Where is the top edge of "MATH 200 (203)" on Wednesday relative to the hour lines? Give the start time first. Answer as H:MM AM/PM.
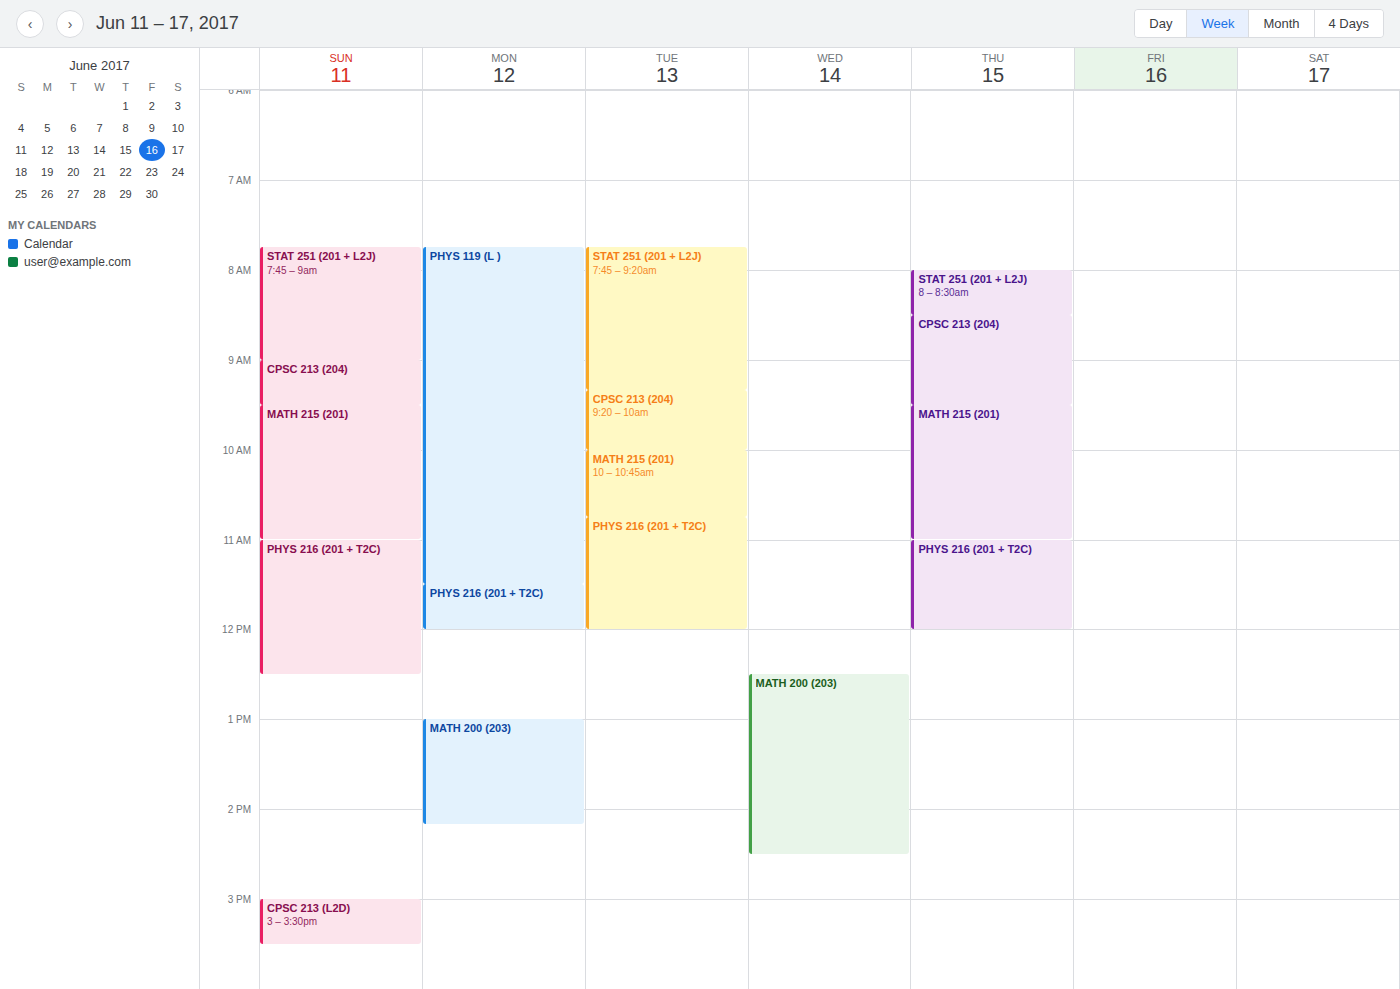
12:30 PM -- halfway between the 12 PM and 1 PM lines.